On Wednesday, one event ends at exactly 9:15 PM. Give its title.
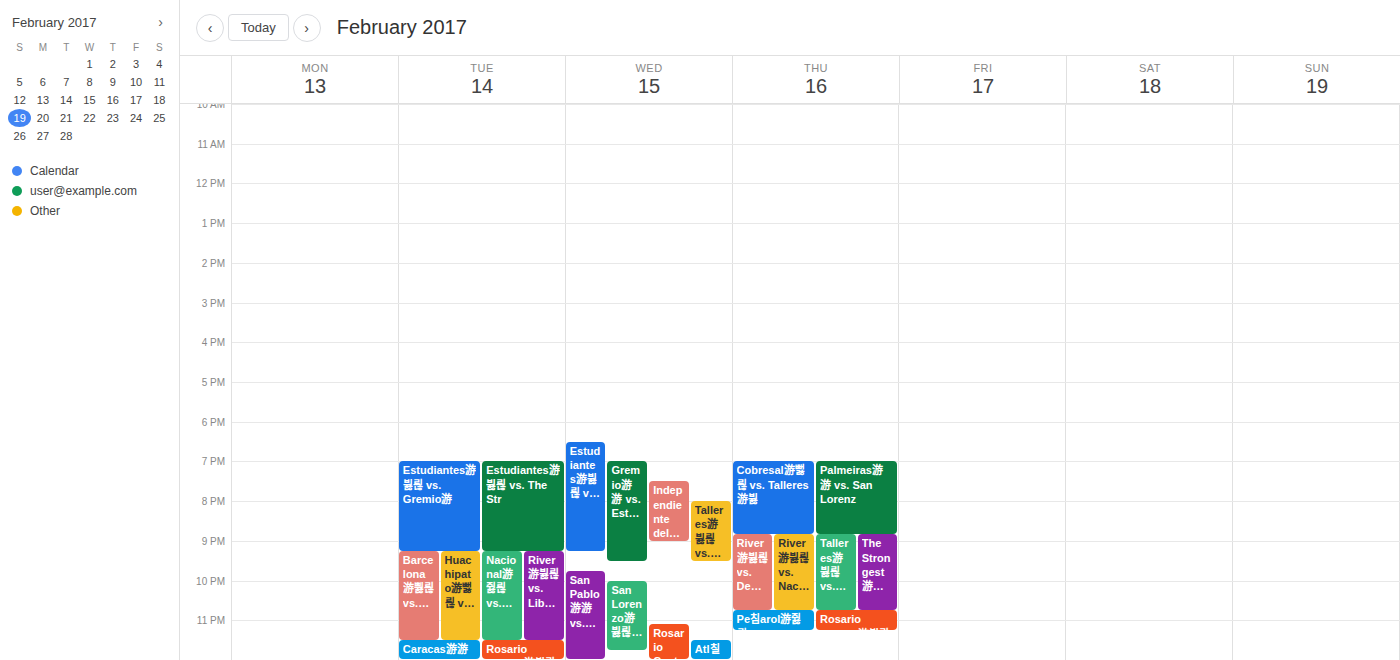
"Estudiantes游뷣릖 vs. Huachip"